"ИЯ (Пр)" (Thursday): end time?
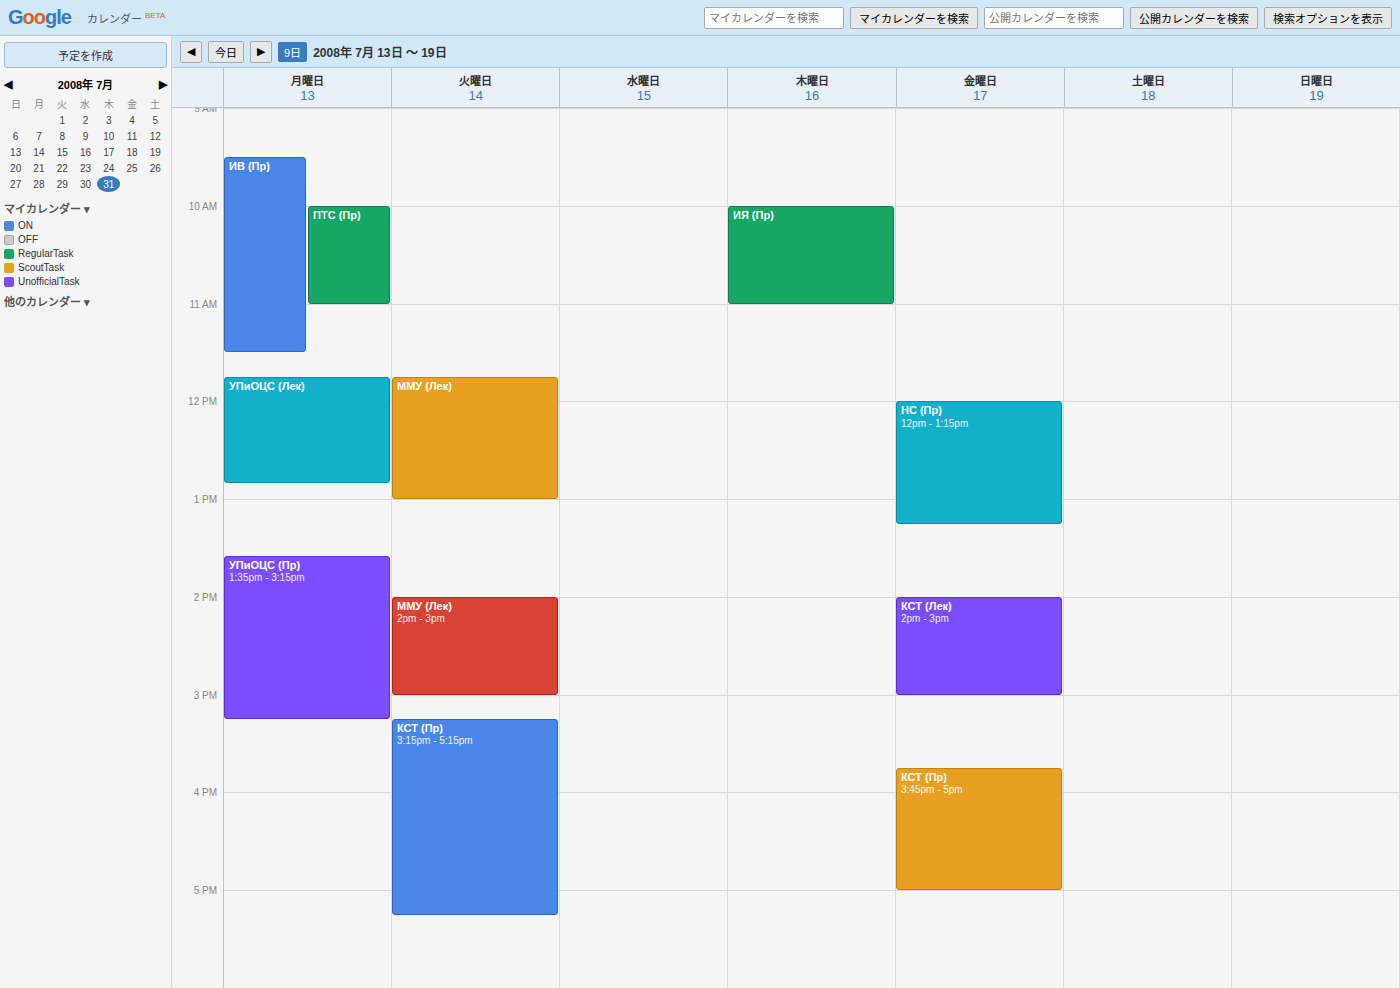
11:00 AM